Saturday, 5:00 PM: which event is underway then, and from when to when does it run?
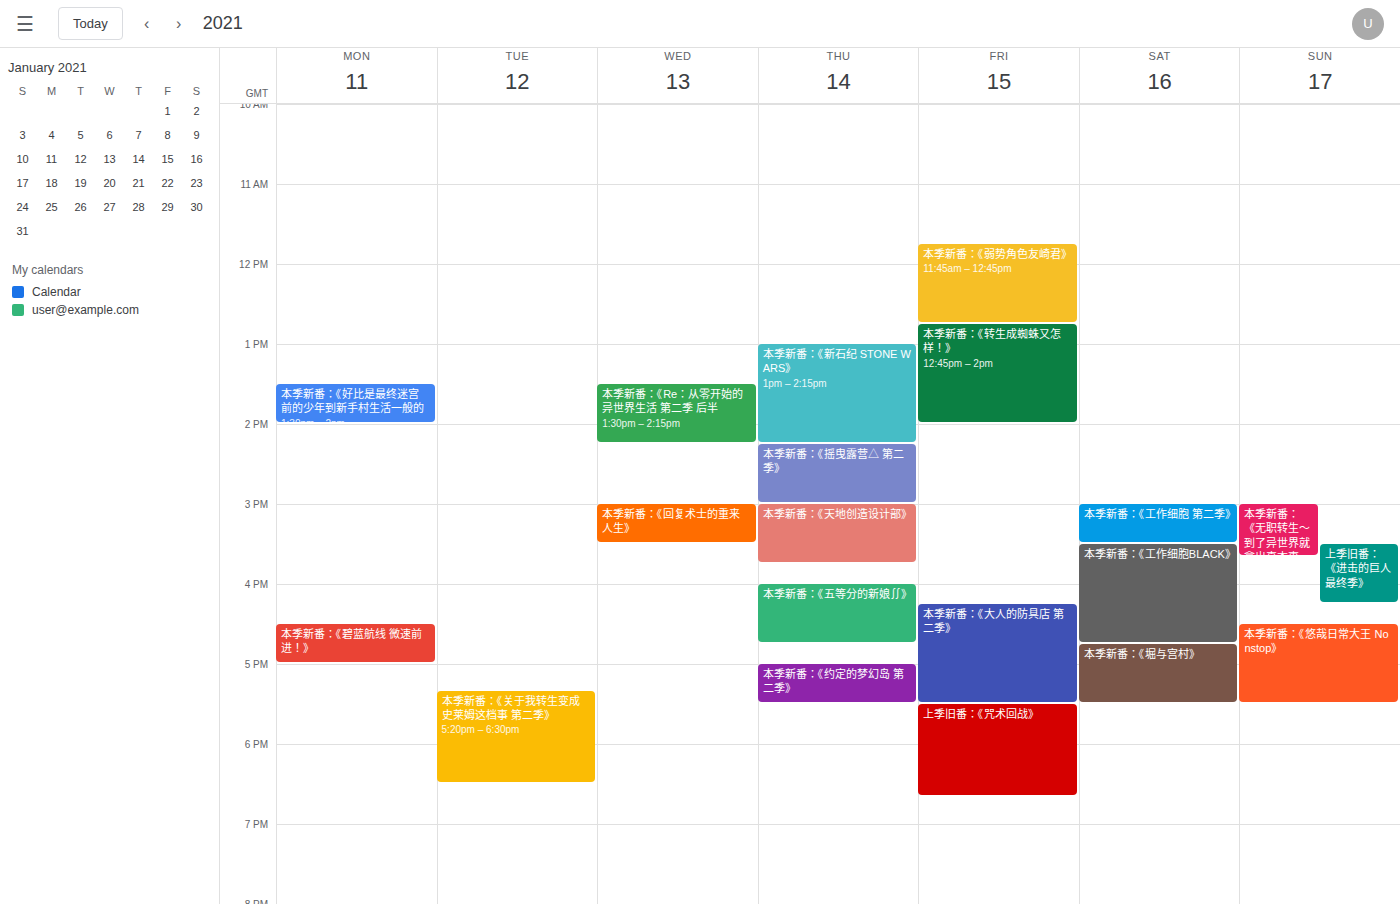
"本季新番：《堀与宫村》", 4:45 PM to 5:30 PM